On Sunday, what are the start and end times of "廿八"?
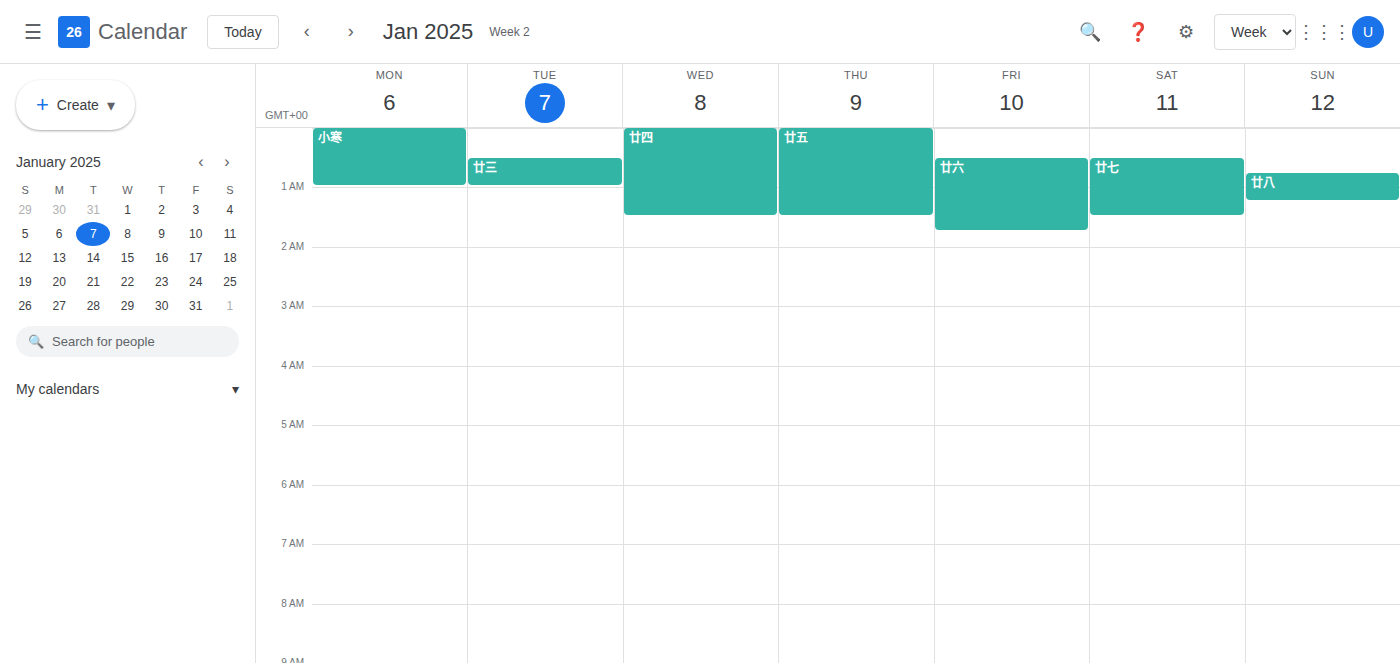
12:45 AM to 1:15 AM